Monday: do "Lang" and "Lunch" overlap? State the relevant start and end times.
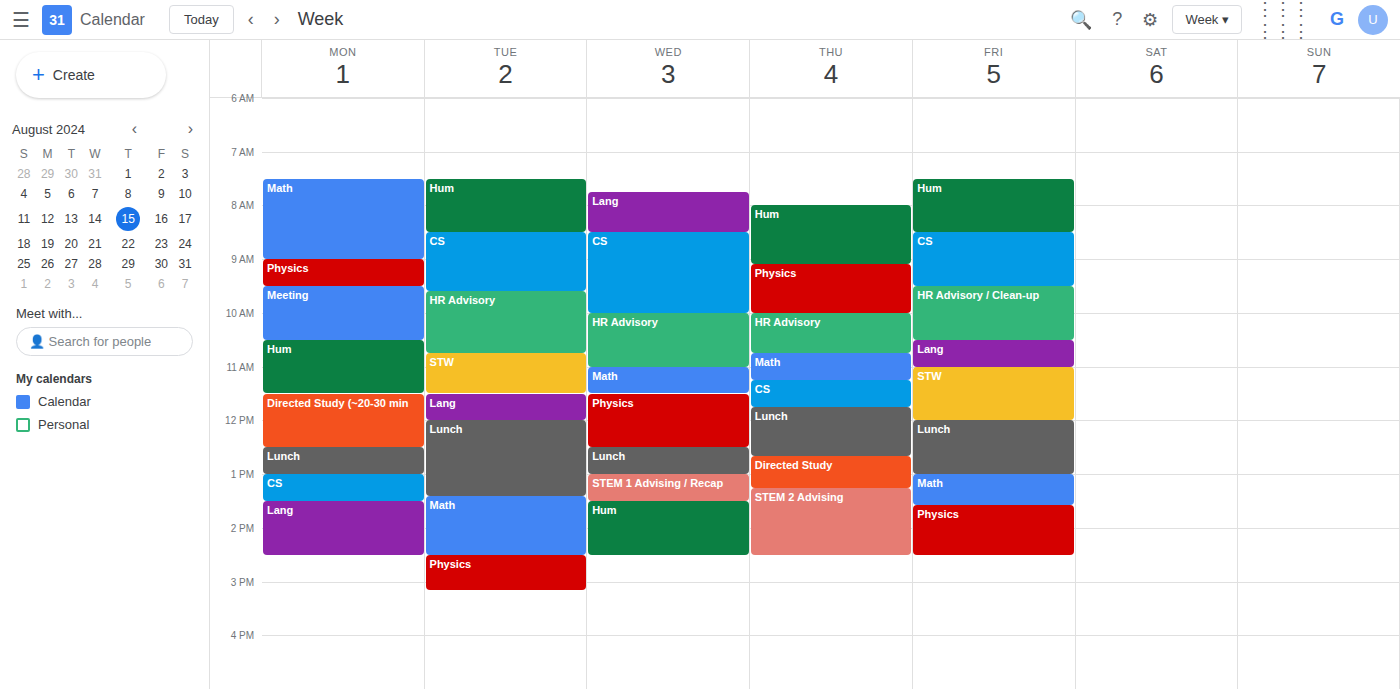
"Lunch" ends at 1:00 PM and "Lang" starts at 1:30 PM -- no overlap.